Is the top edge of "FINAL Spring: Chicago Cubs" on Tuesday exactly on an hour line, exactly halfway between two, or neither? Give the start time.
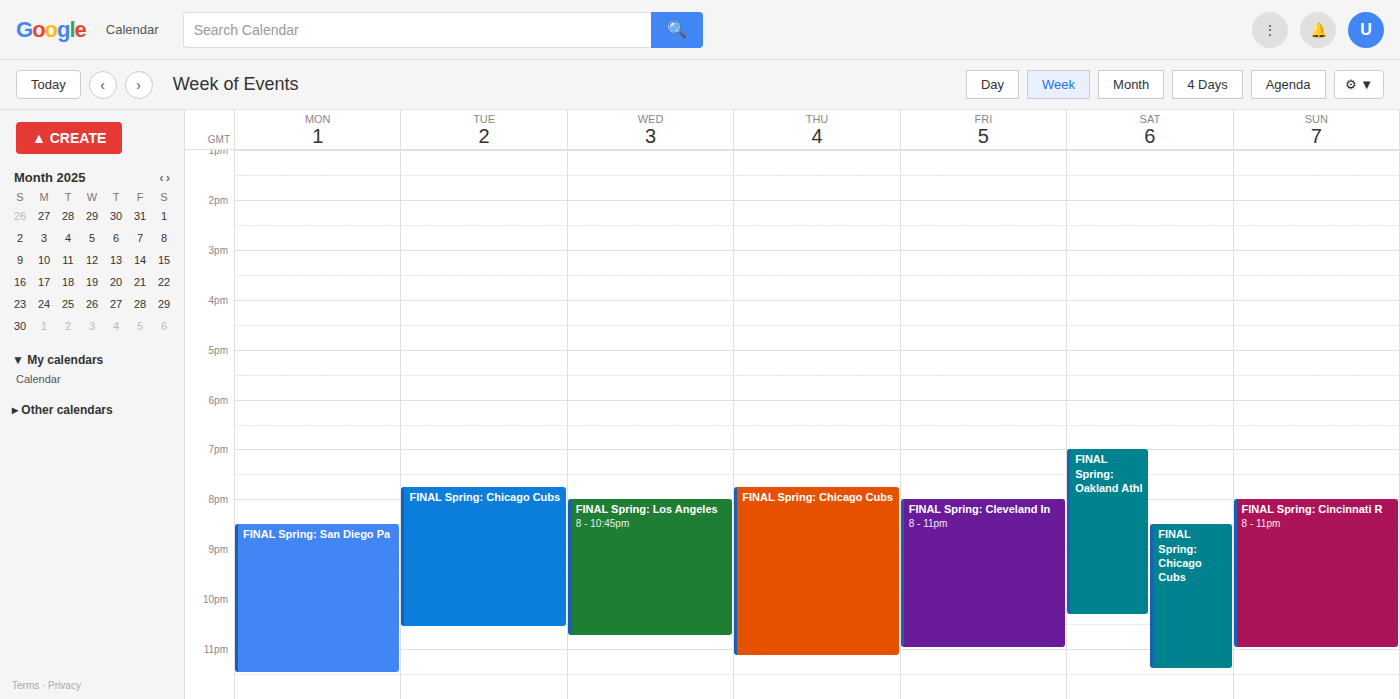
7:45 PM -- neither: three quarters of the way from the 7 PM line to the 8 PM line.